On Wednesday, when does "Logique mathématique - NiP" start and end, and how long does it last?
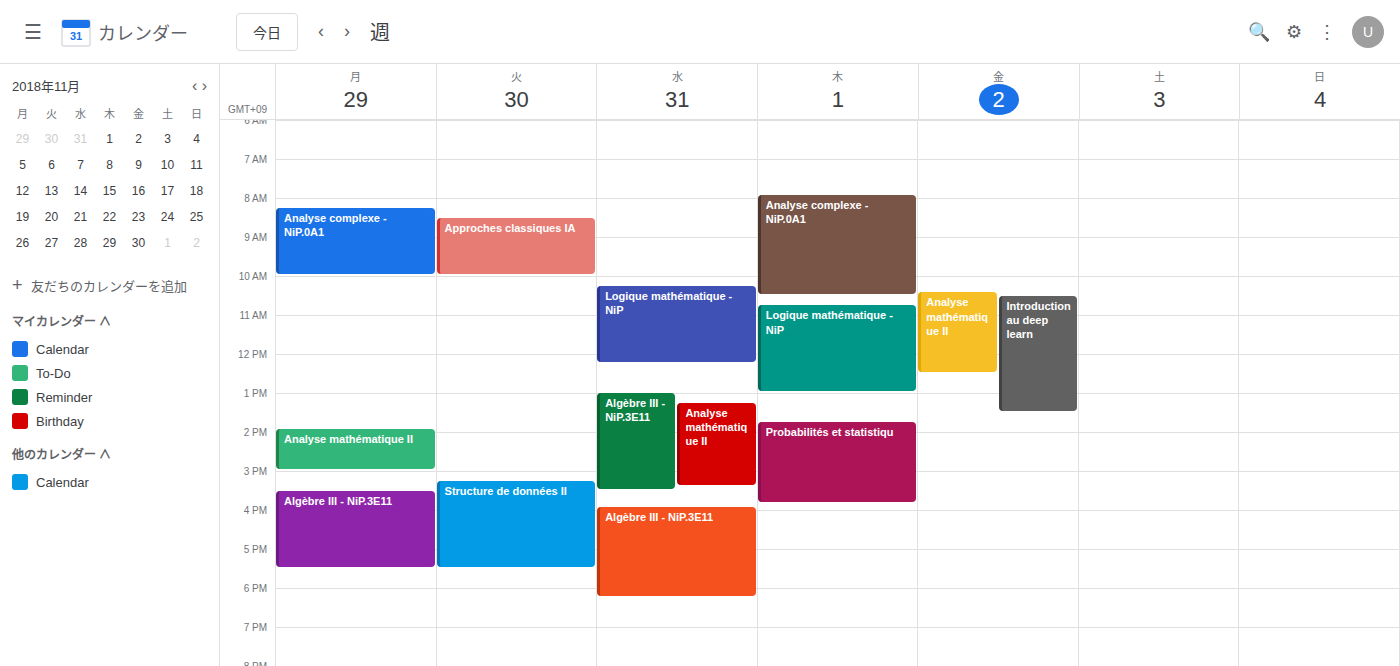
10:15 AM to 12:15 PM, 2 hours